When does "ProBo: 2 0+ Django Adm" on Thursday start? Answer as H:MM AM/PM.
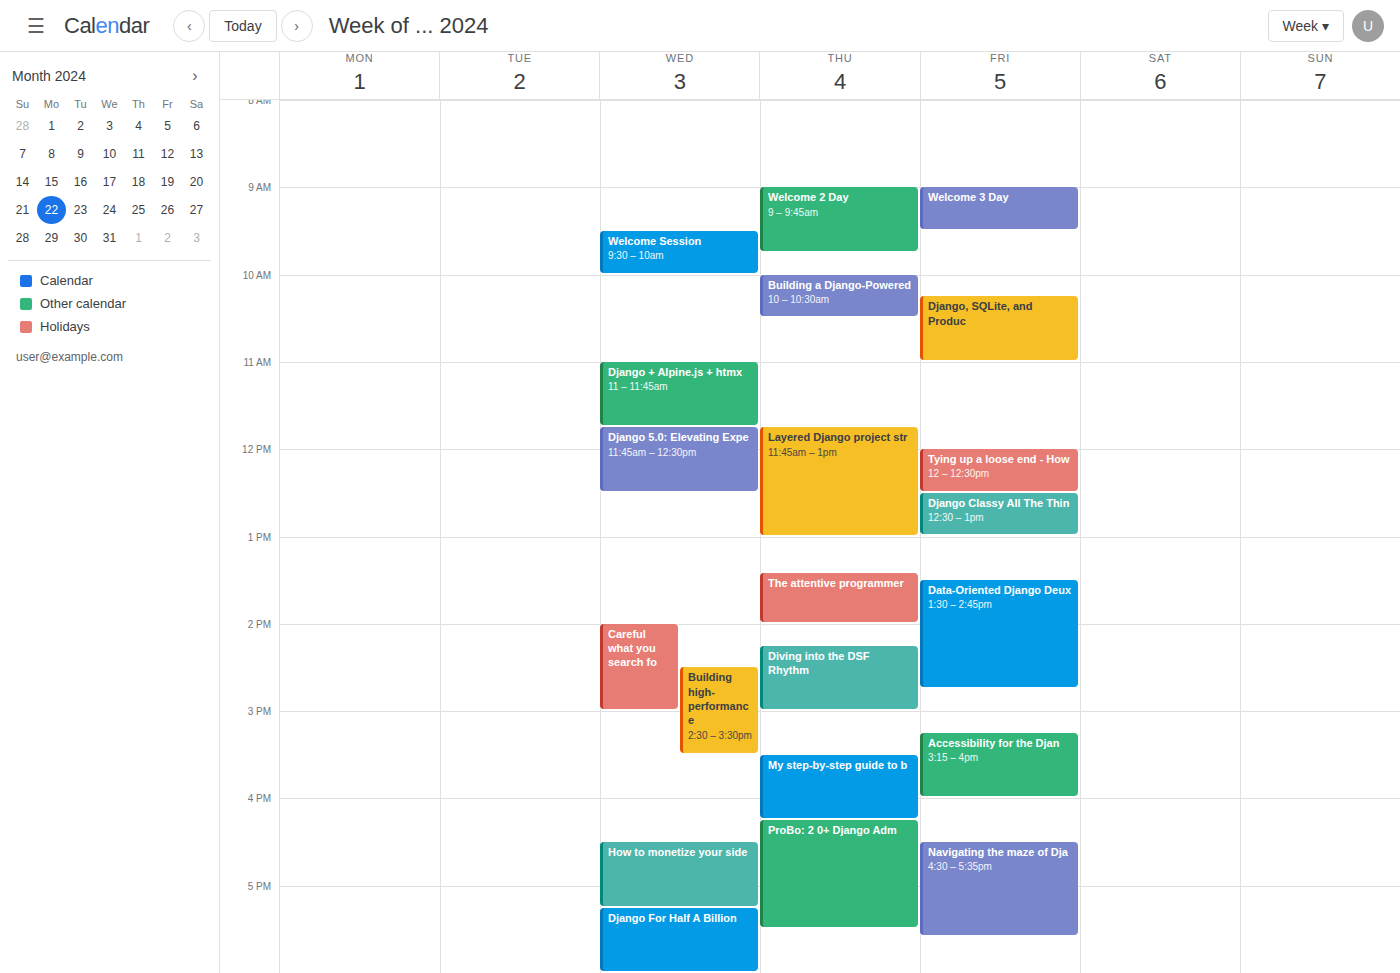
4:15 PM